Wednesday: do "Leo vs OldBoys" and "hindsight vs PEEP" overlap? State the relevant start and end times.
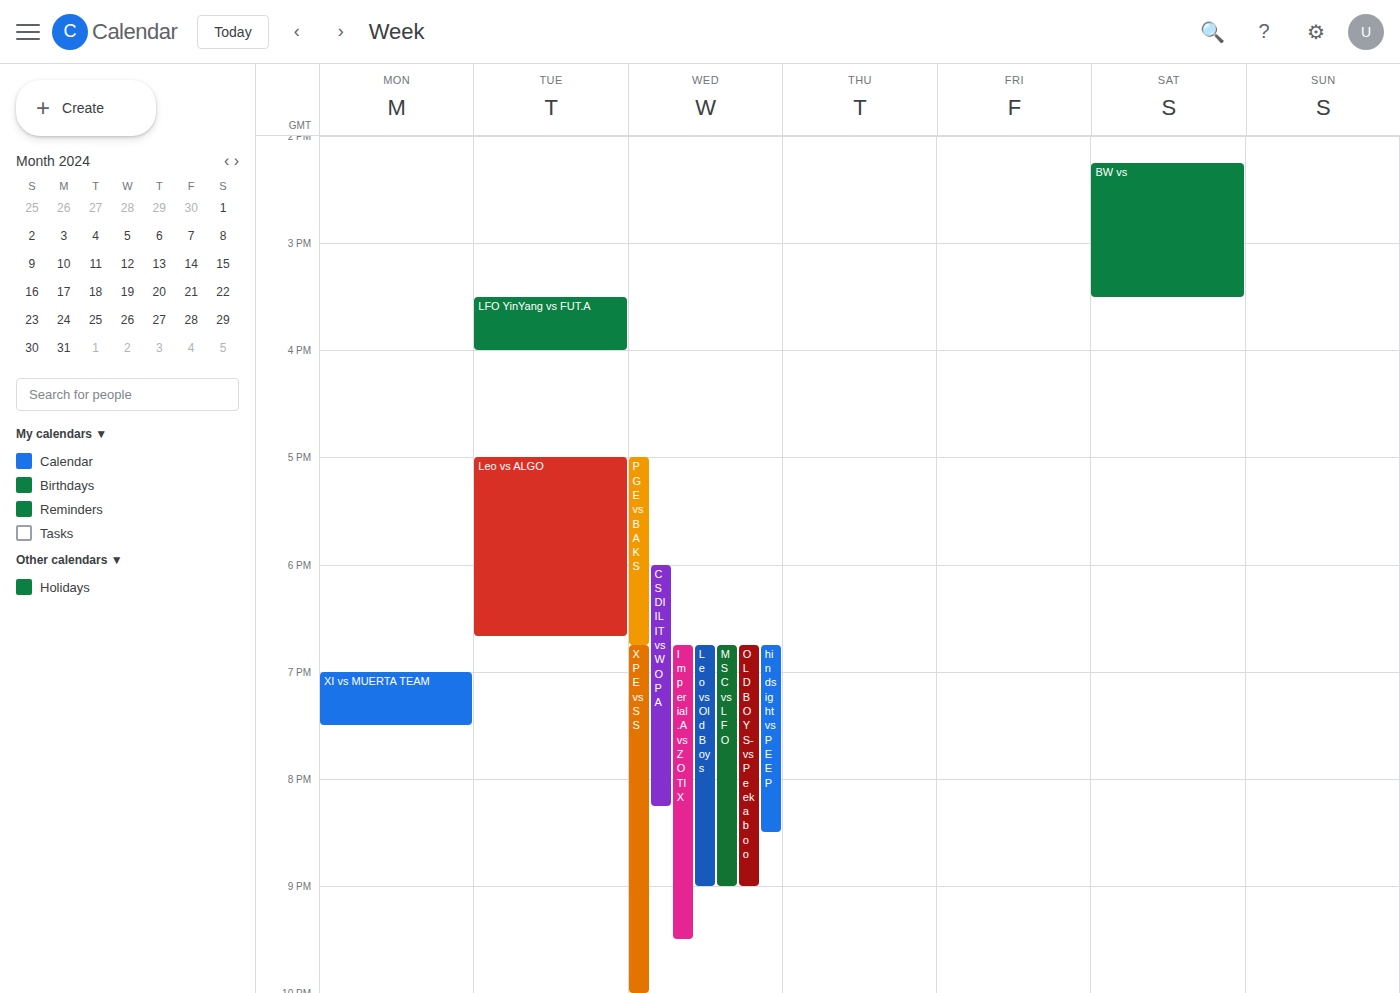
"Leo vs OldBoys" starts at 6:45 PM, before "hindsight vs PEEP" ends at 8:30 PM -- they overlap.